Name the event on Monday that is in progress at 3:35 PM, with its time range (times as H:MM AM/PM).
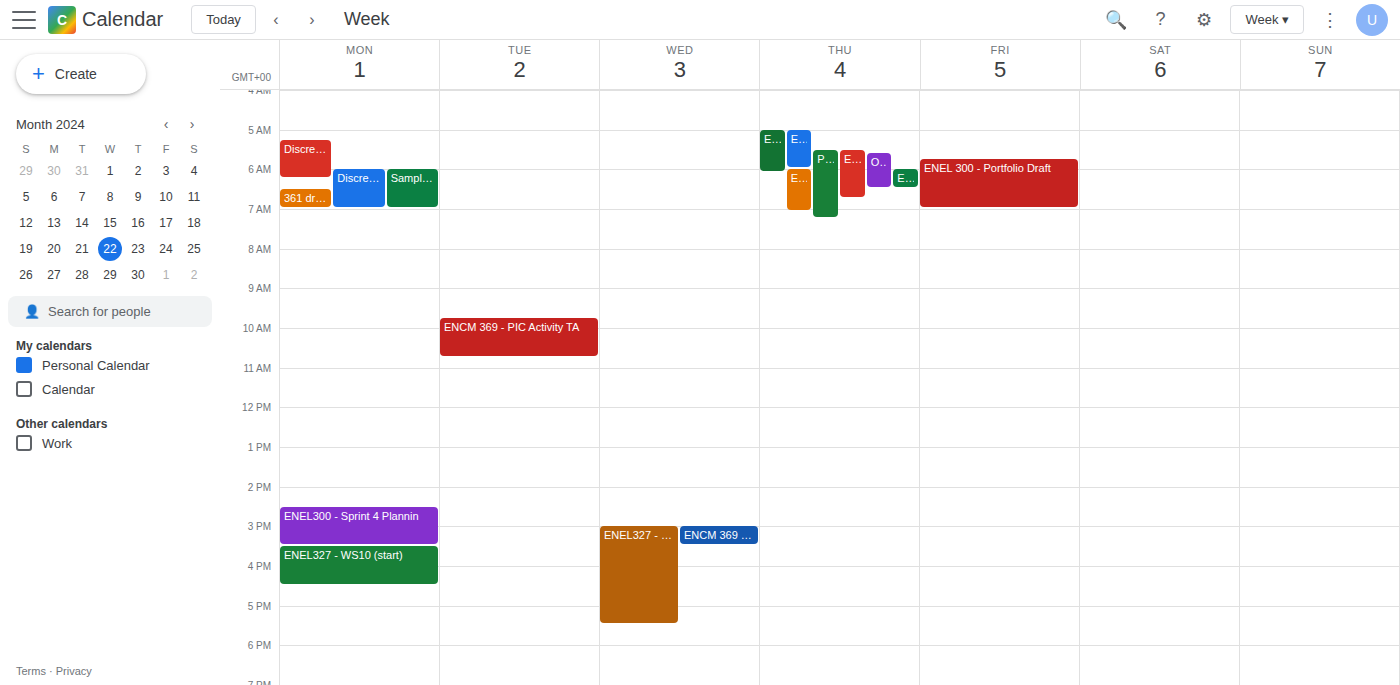
"ENEL327 - WS10 (start)", 3:30 PM to 4:30 PM